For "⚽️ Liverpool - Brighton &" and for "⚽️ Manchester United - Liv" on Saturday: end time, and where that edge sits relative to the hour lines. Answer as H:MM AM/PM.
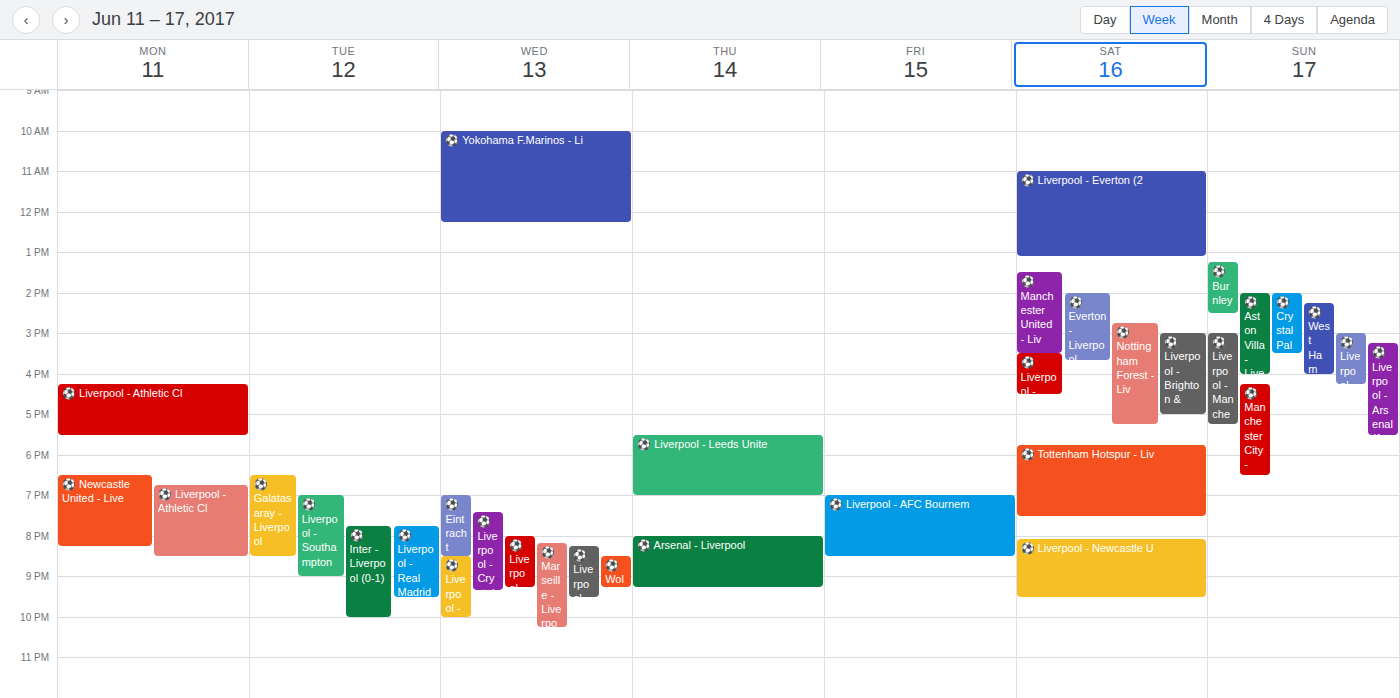
"⚽️ Liverpool - Brighton &": 5:00 PM, exactly on the 5 PM line. "⚽️ Manchester United - Liv": 3:30 PM, halfway between the 3 PM and 4 PM lines.